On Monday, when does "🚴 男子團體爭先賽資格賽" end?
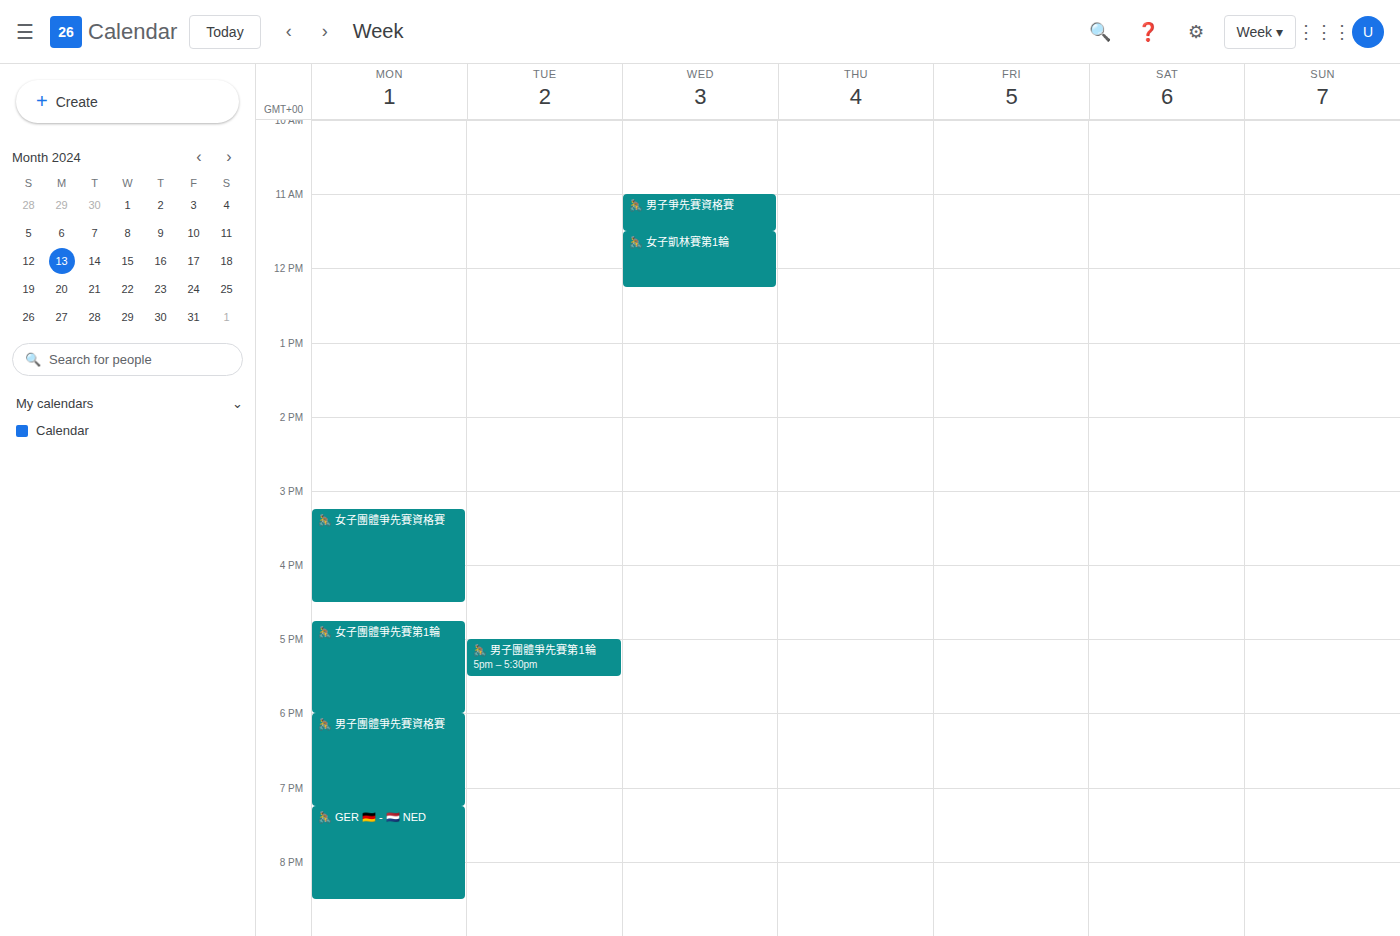
7:15 PM